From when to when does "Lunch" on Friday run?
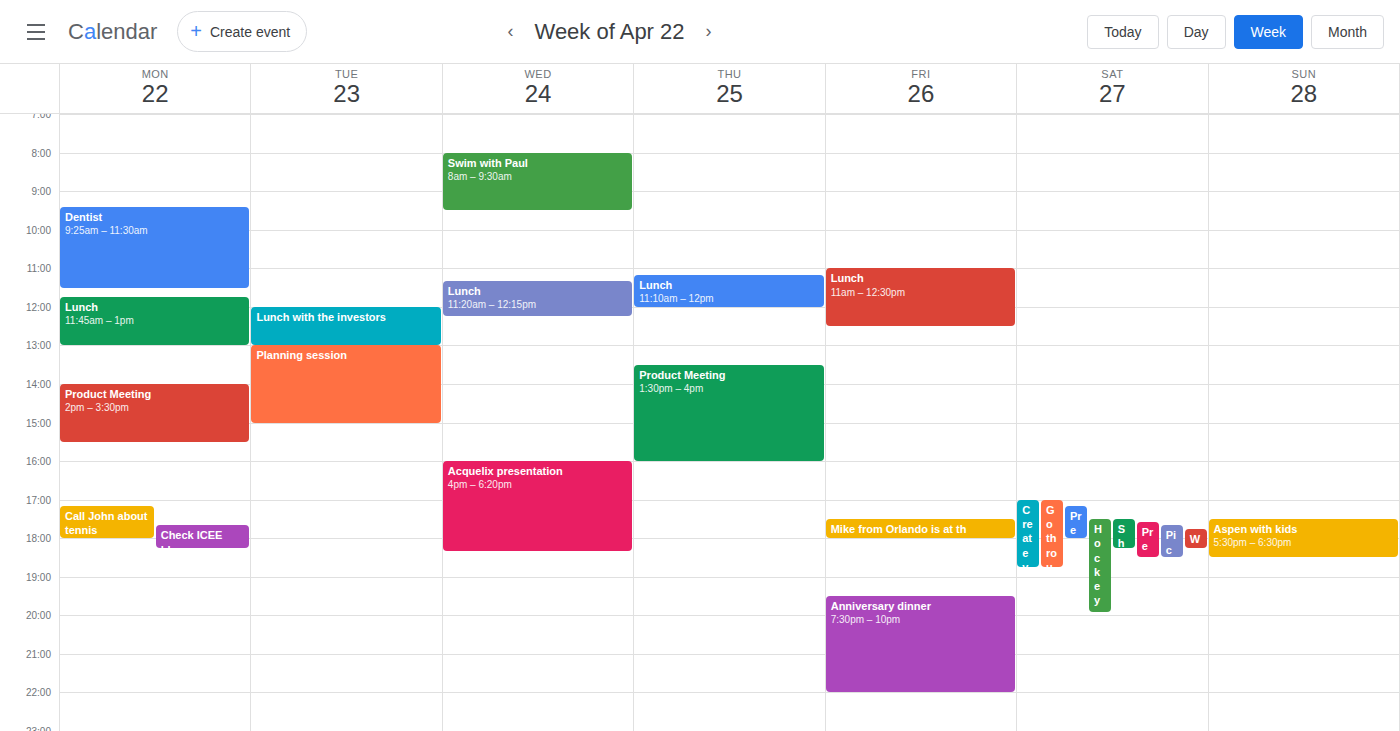
11:00 to 12:30